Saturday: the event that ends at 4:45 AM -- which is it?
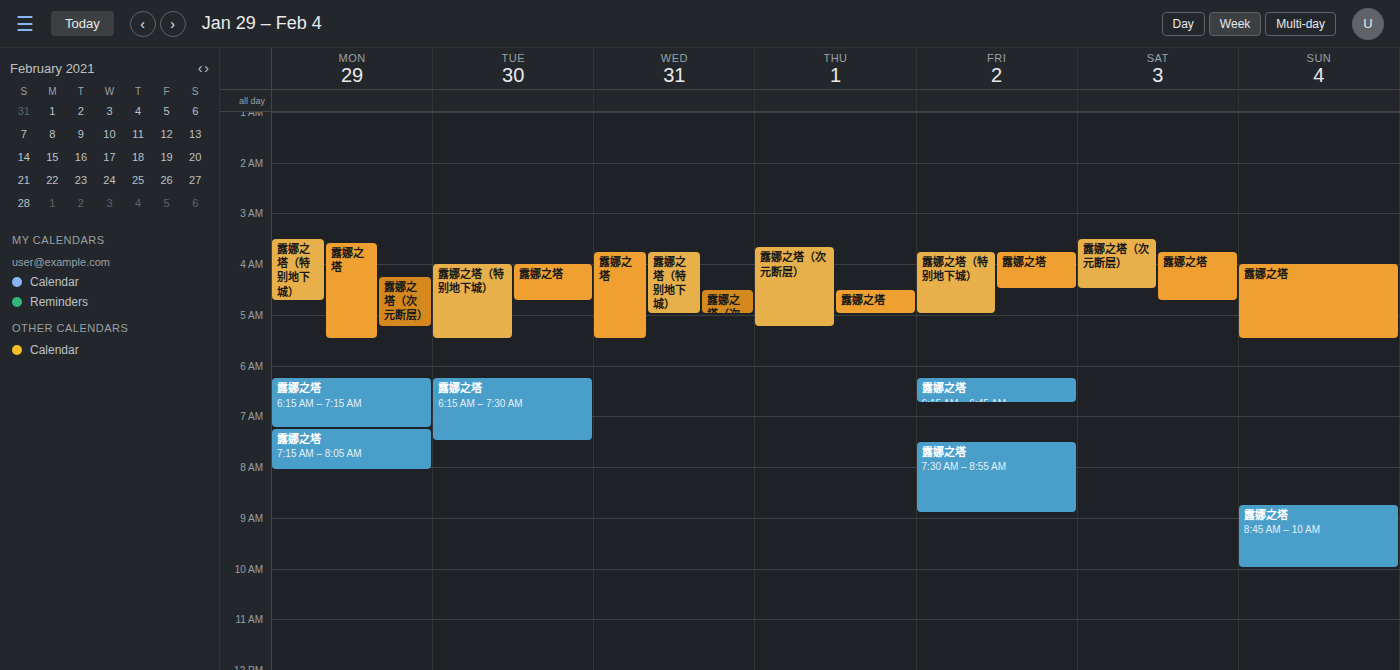
"露娜之塔"